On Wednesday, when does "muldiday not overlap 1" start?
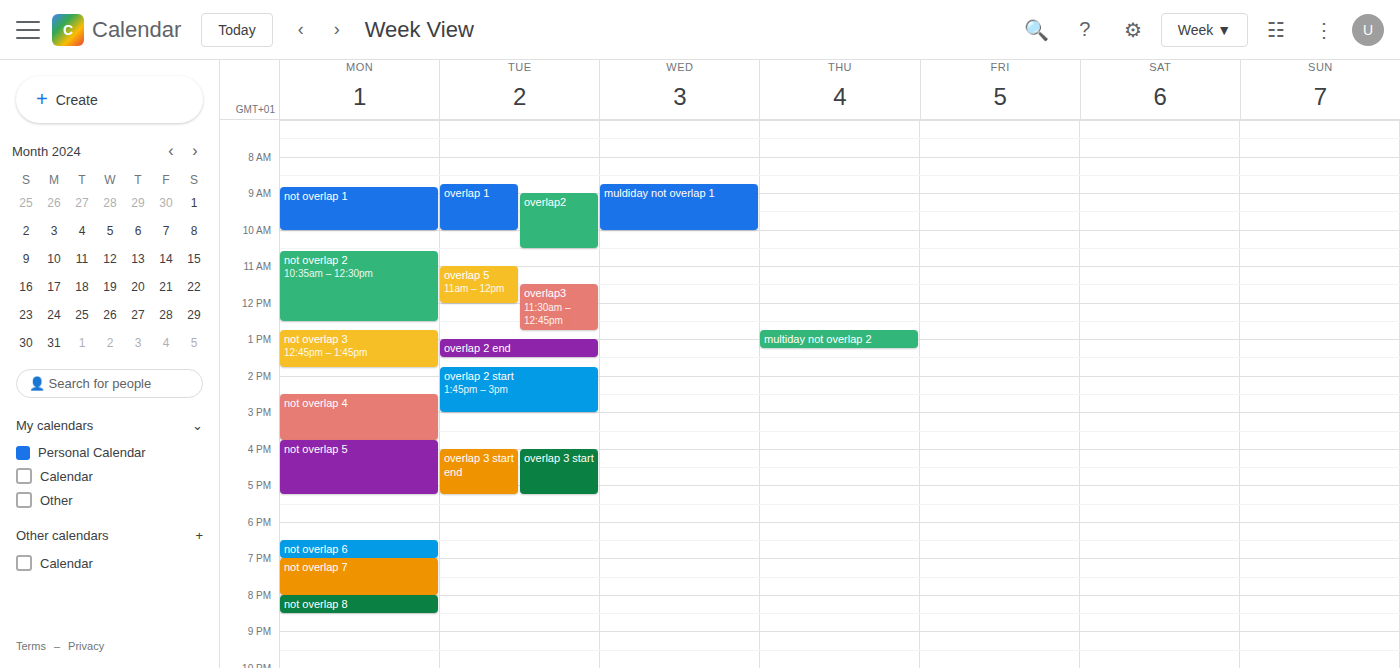
8:45 AM